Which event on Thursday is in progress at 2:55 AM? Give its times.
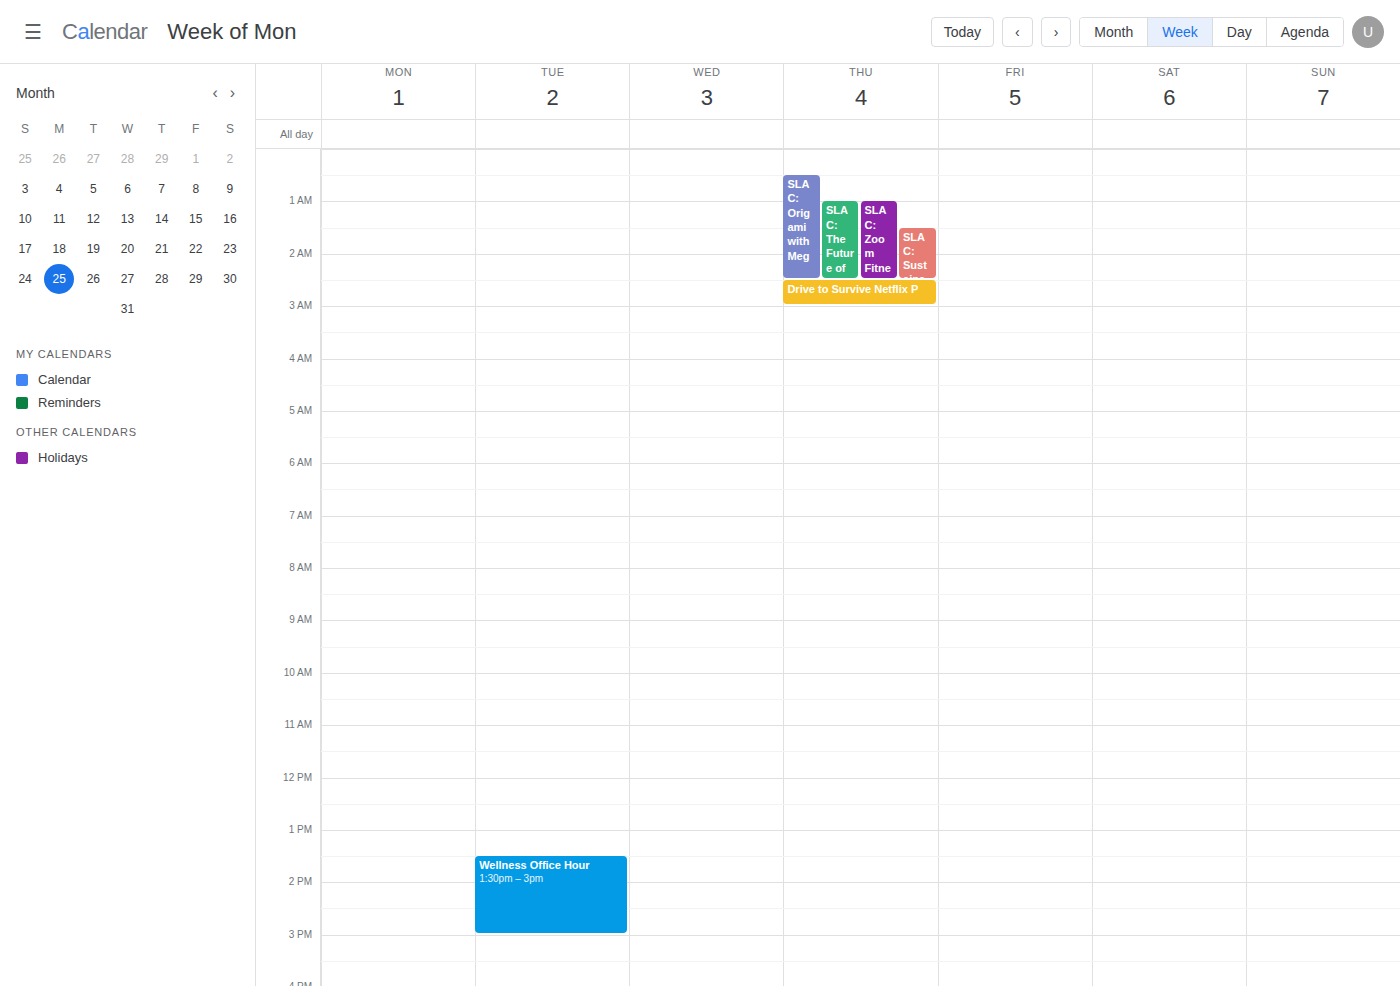
"Drive to Survive Netflix P", 2:30 AM to 3:00 AM